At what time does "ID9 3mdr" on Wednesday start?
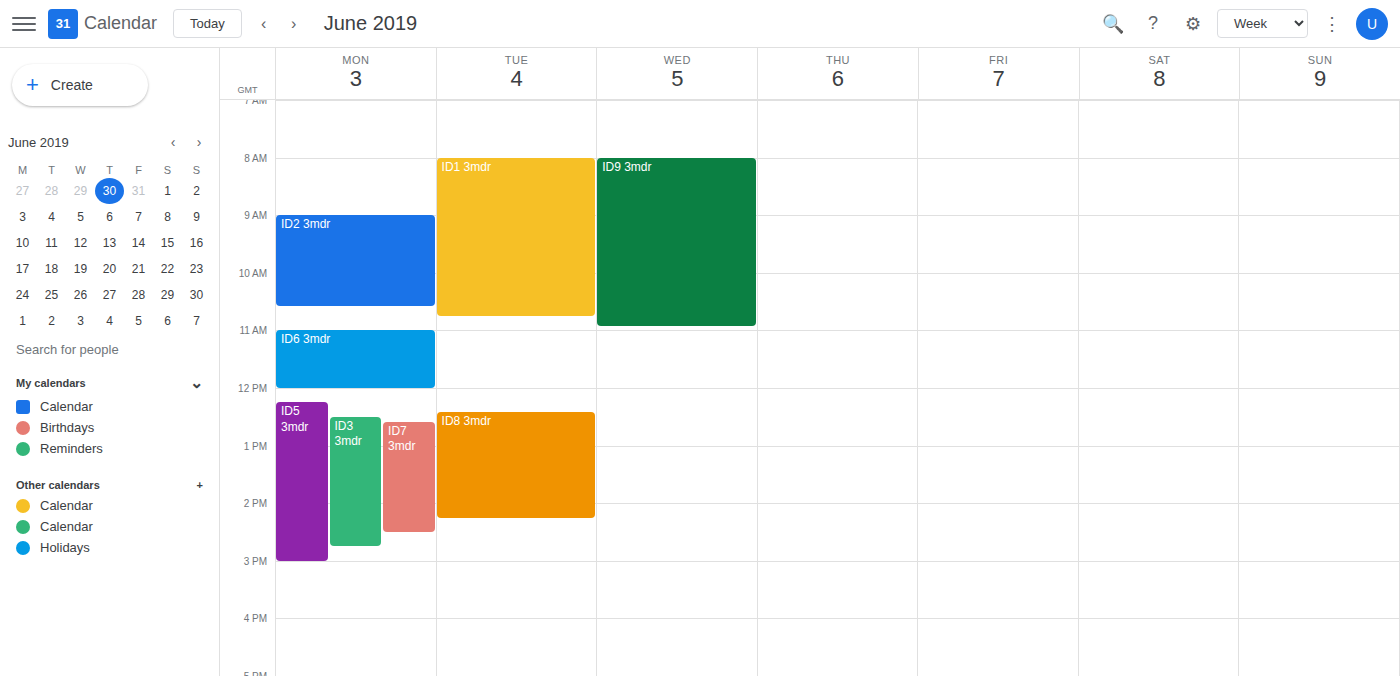
8:00 AM